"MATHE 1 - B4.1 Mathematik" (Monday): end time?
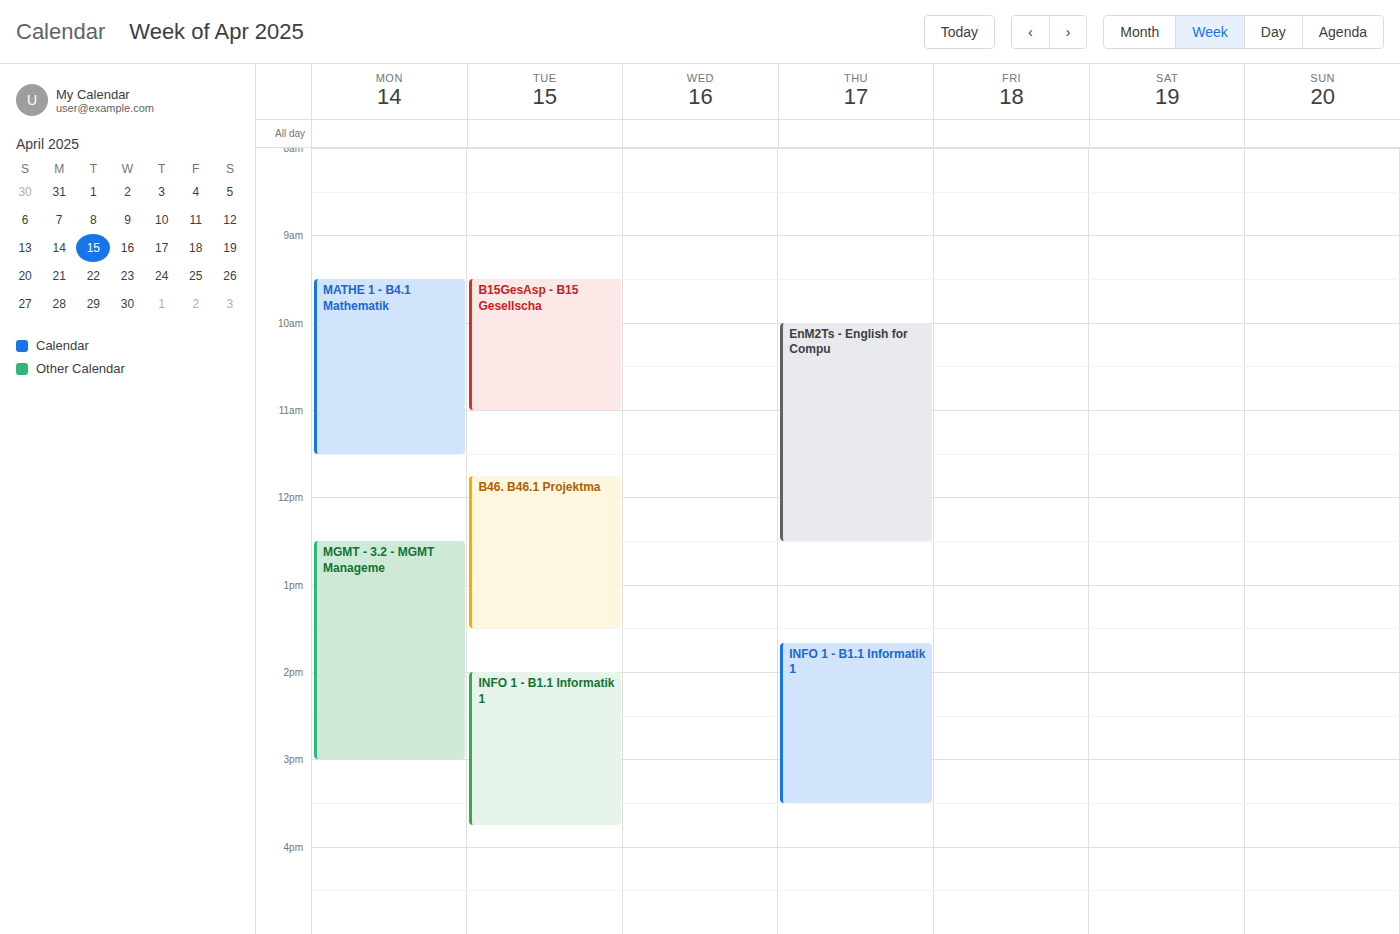
11:30 AM